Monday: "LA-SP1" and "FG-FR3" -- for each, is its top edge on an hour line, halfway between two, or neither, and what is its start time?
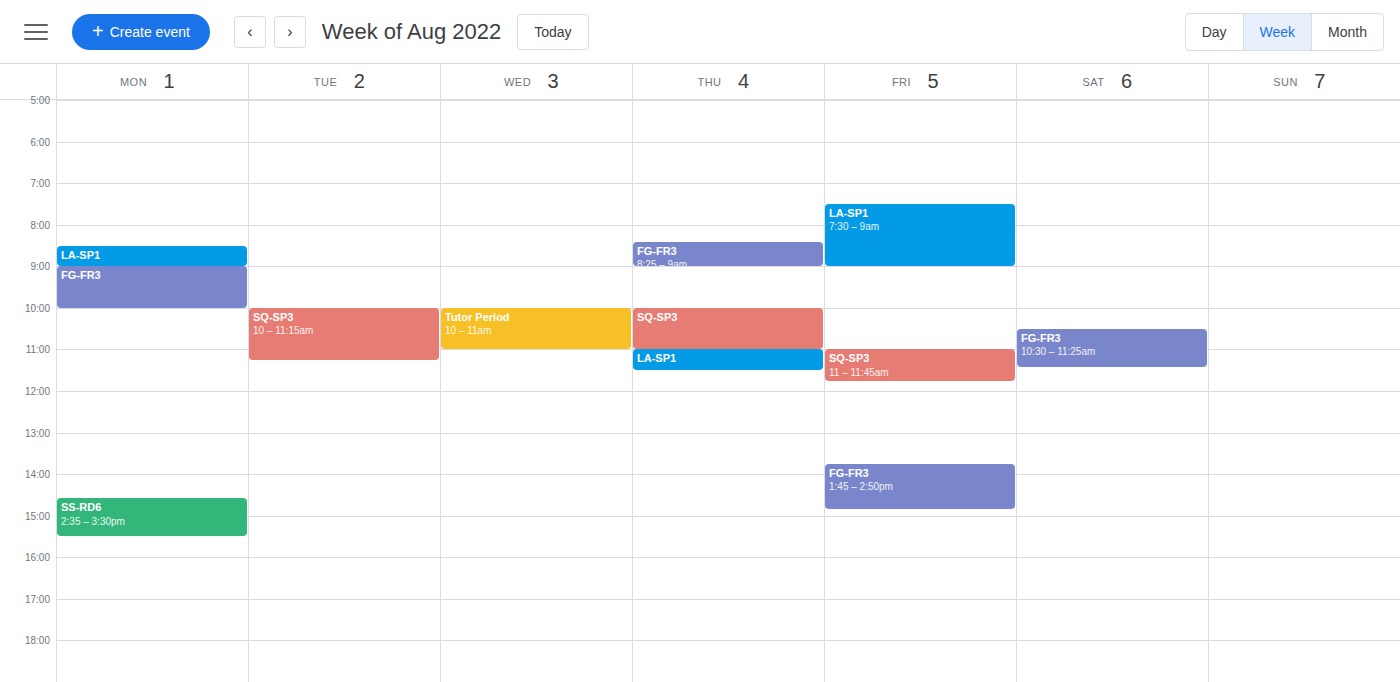
"LA-SP1": 8:30 AM, halfway between the 8 AM and 9 AM lines. "FG-FR3": 9:00 AM, exactly on the 9 AM line.